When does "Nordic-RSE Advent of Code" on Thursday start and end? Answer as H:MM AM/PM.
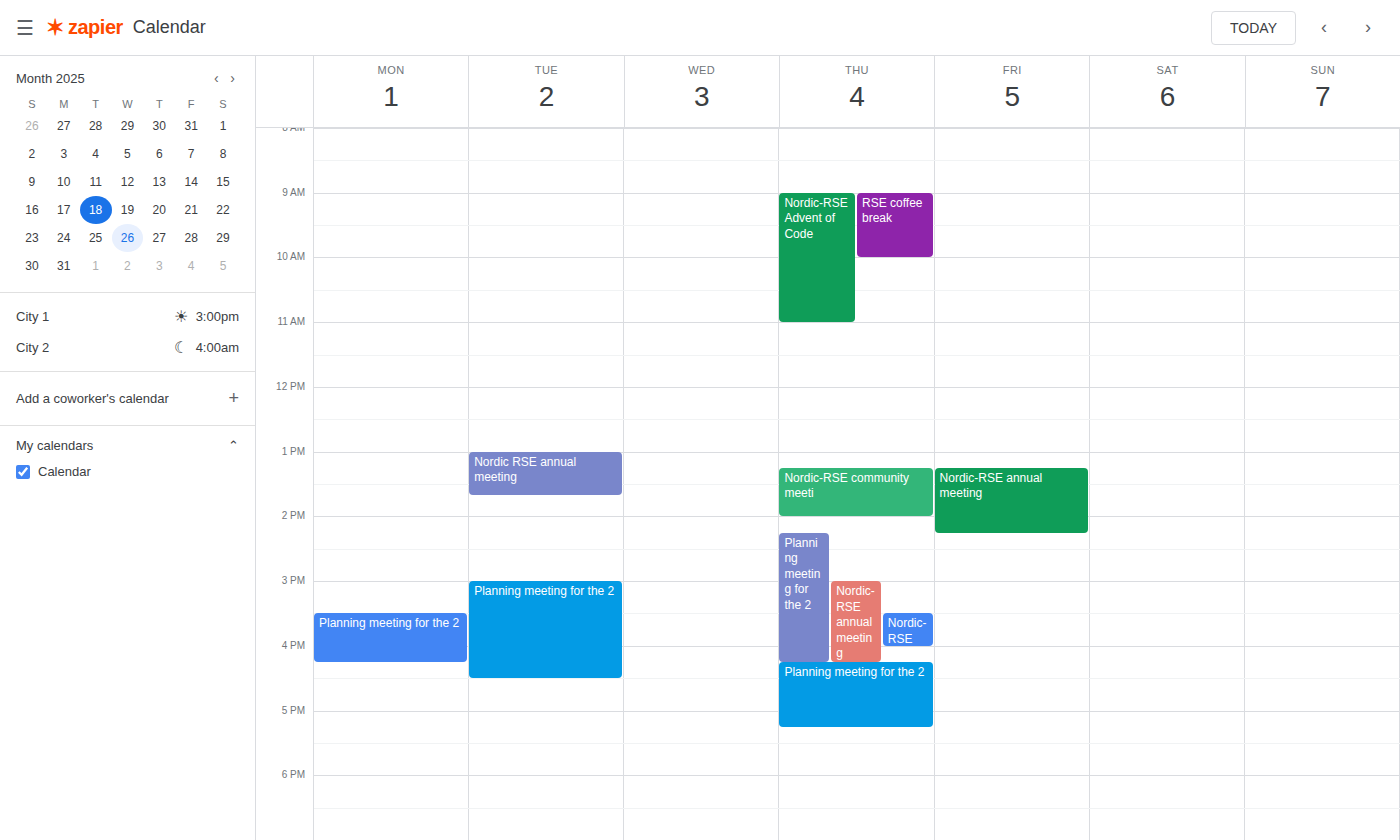
9:00 AM to 11:00 AM